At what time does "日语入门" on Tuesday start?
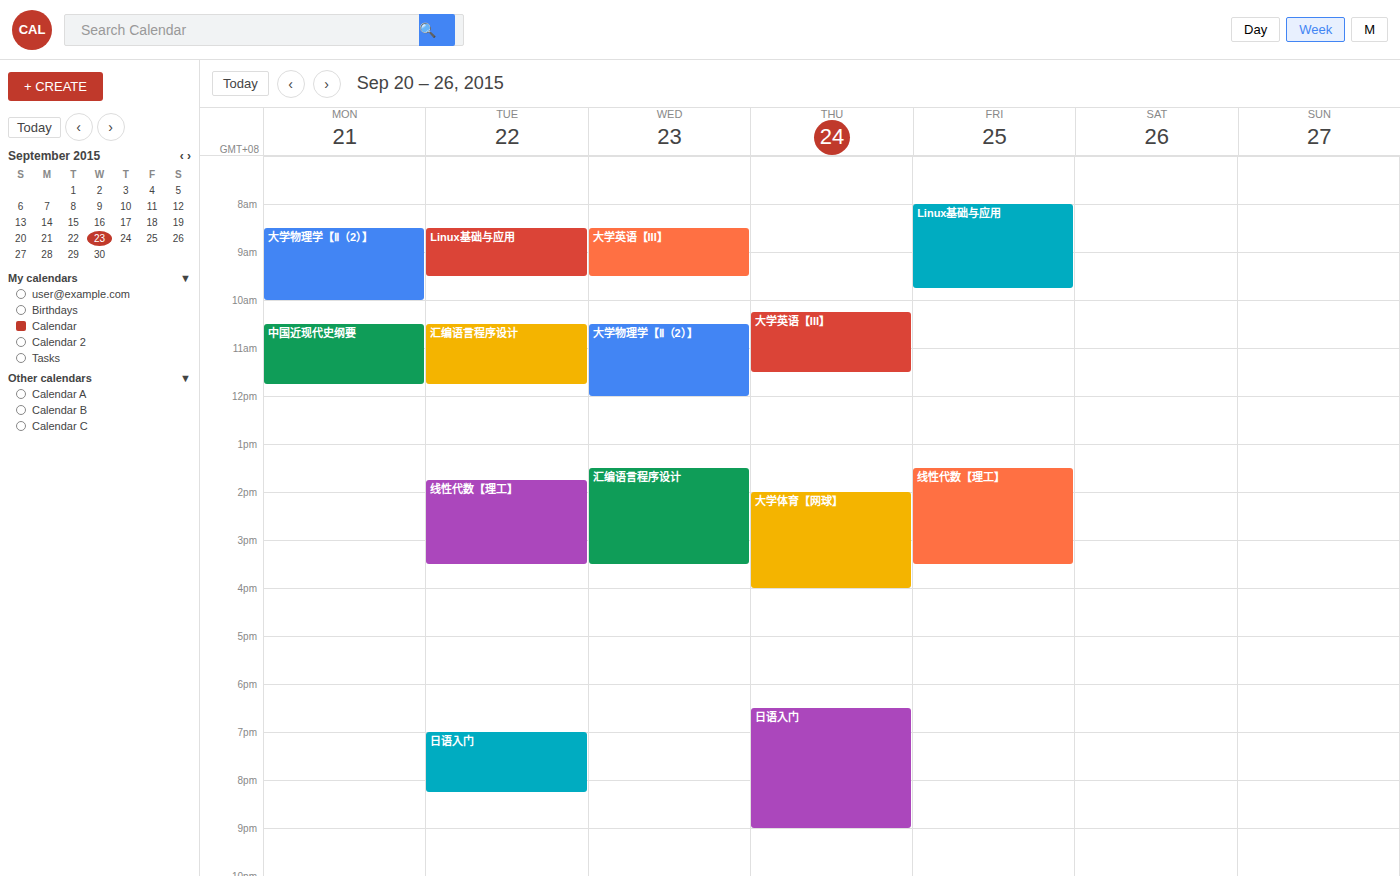
7:00 PM